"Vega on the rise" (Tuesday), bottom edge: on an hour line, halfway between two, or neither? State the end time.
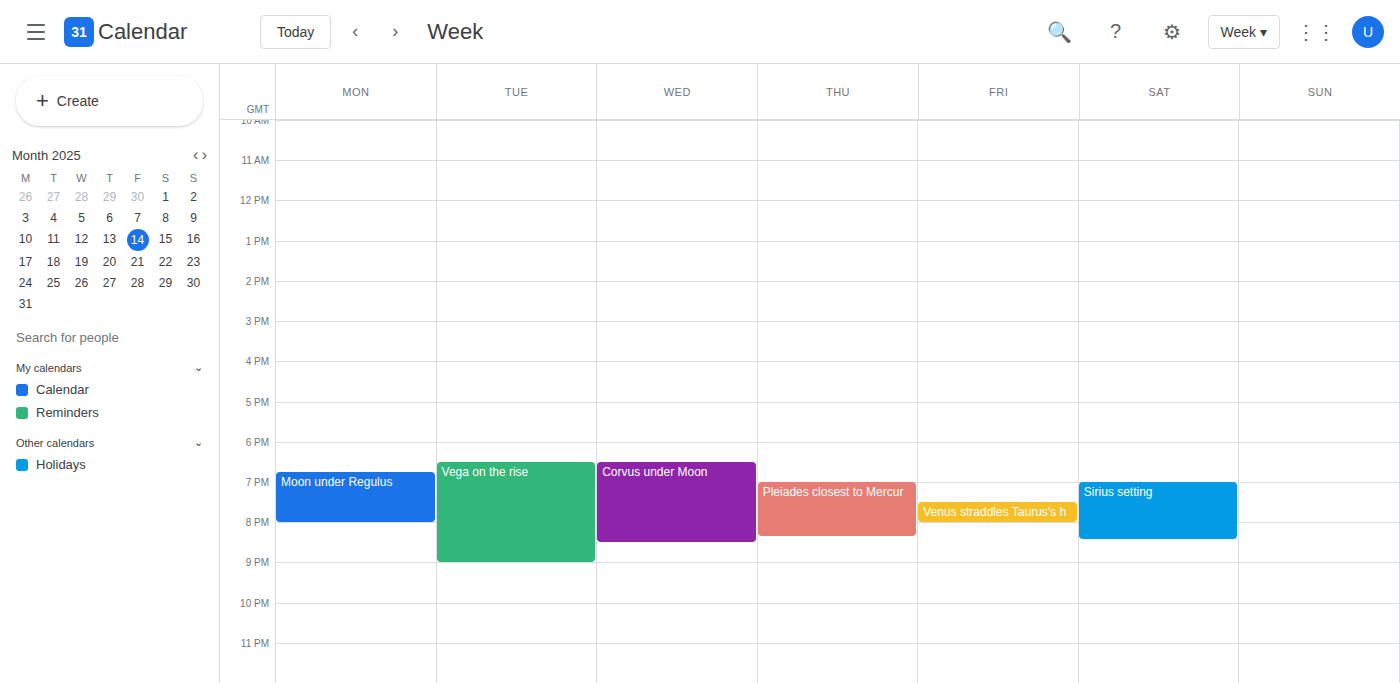
9:00 PM -- exactly on the 9 PM line.